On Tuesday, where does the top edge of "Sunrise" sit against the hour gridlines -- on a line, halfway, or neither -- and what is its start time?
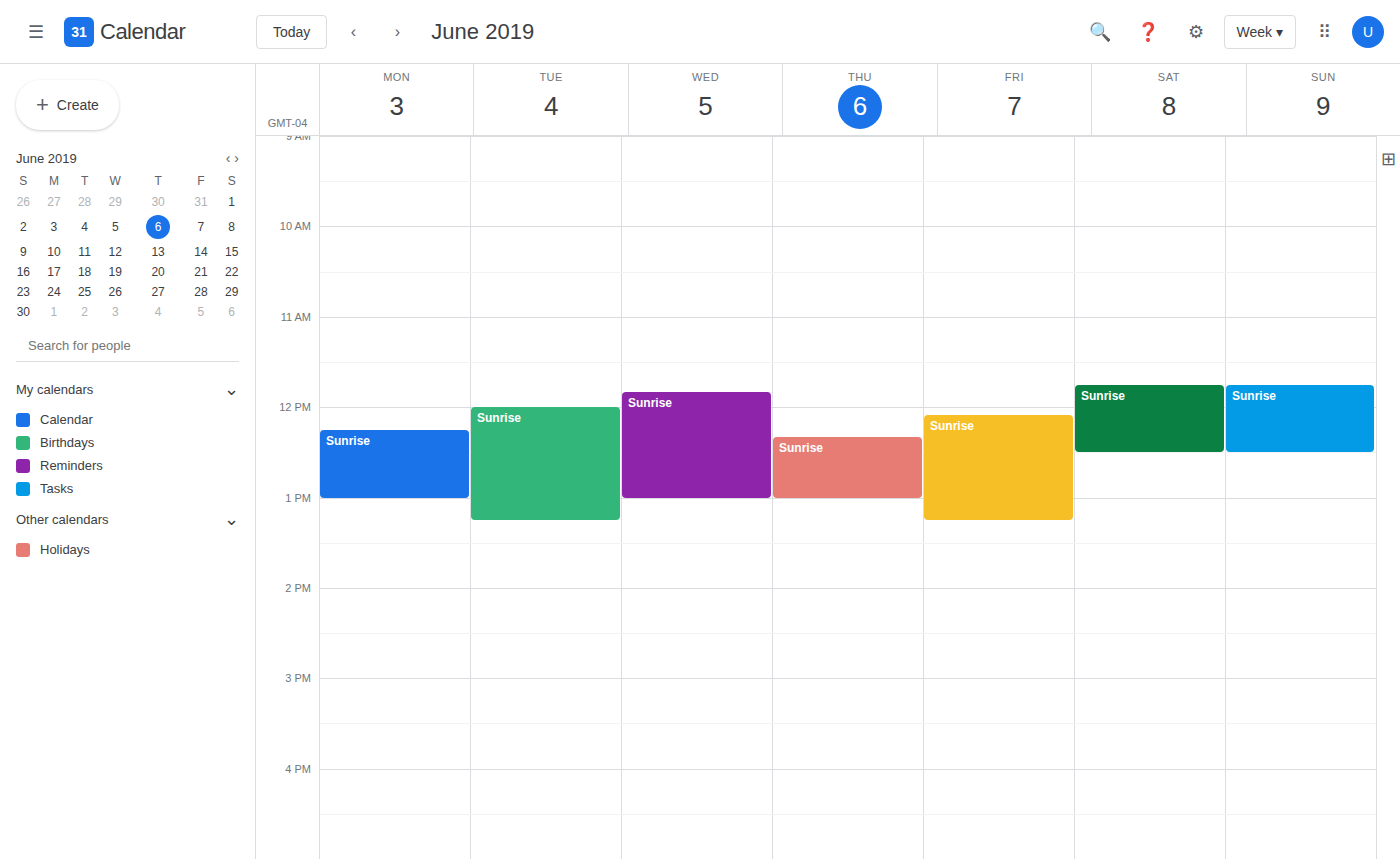
12:00 PM -- exactly on the 12 PM line.